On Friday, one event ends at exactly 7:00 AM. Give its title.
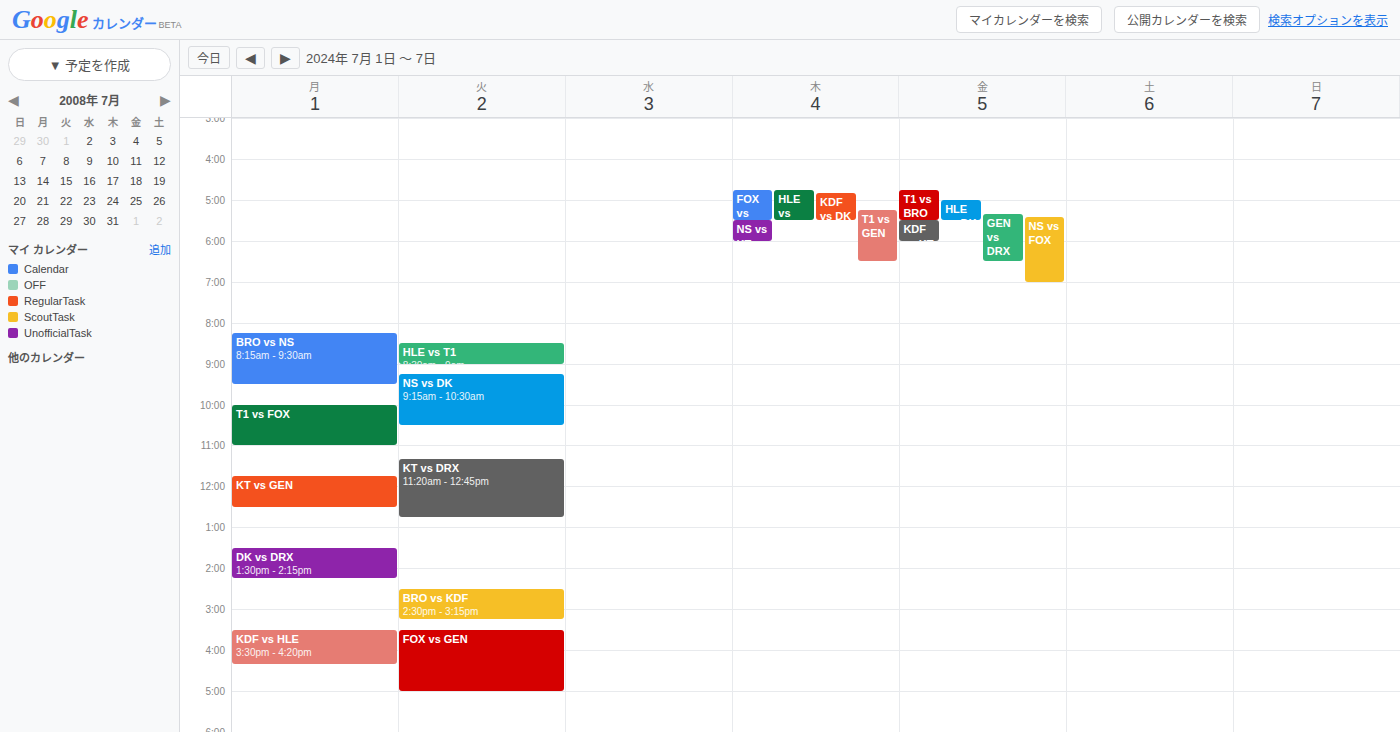
"NS vs FOX"